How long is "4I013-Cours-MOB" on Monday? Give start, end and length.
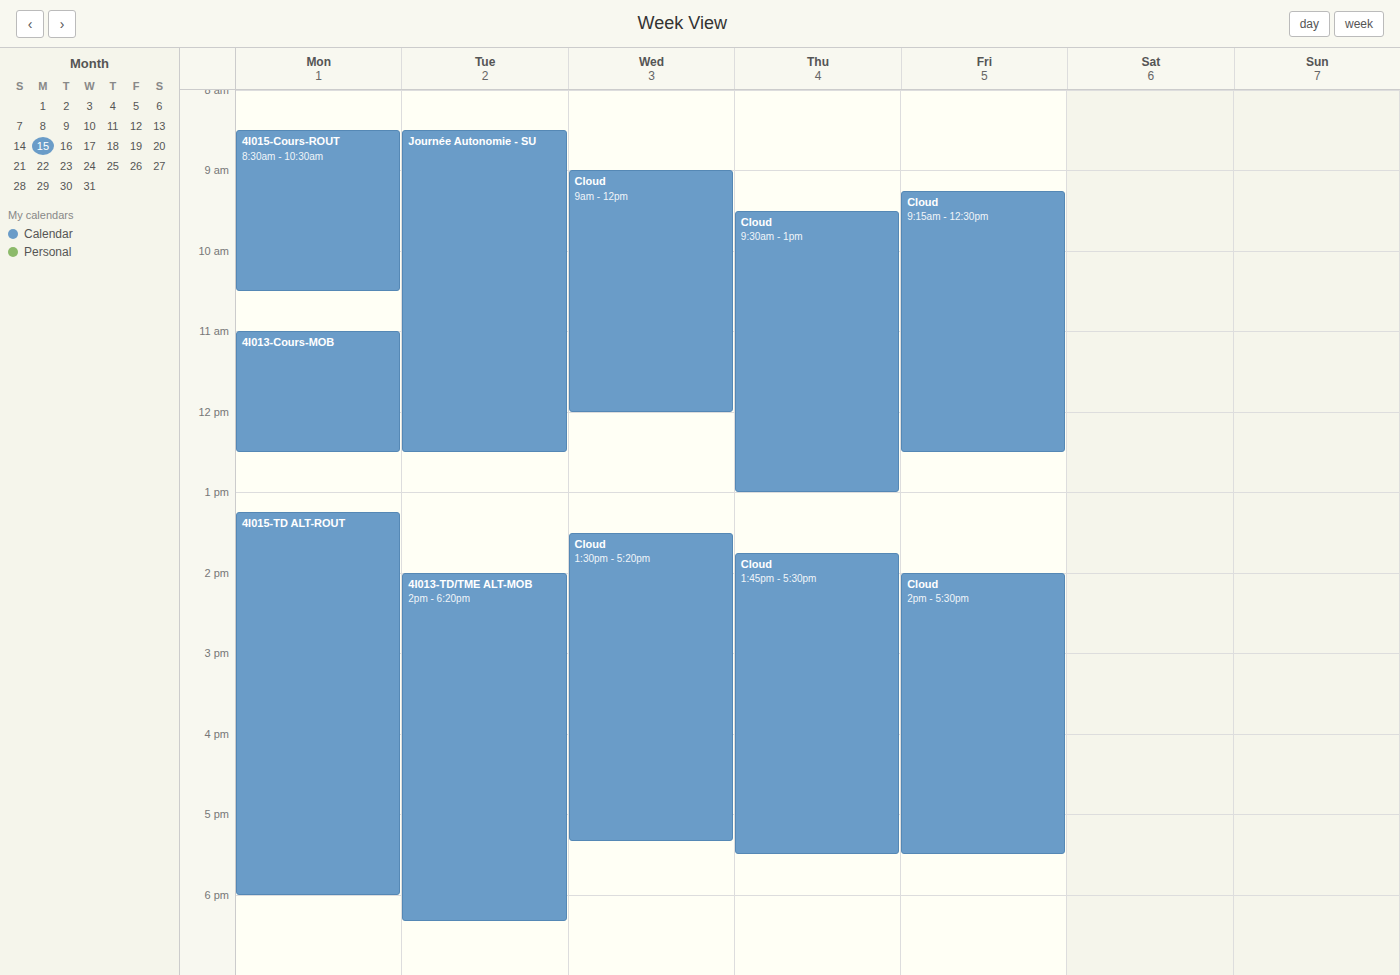
11:00 AM to 12:30 PM, 1 hour 30 minutes